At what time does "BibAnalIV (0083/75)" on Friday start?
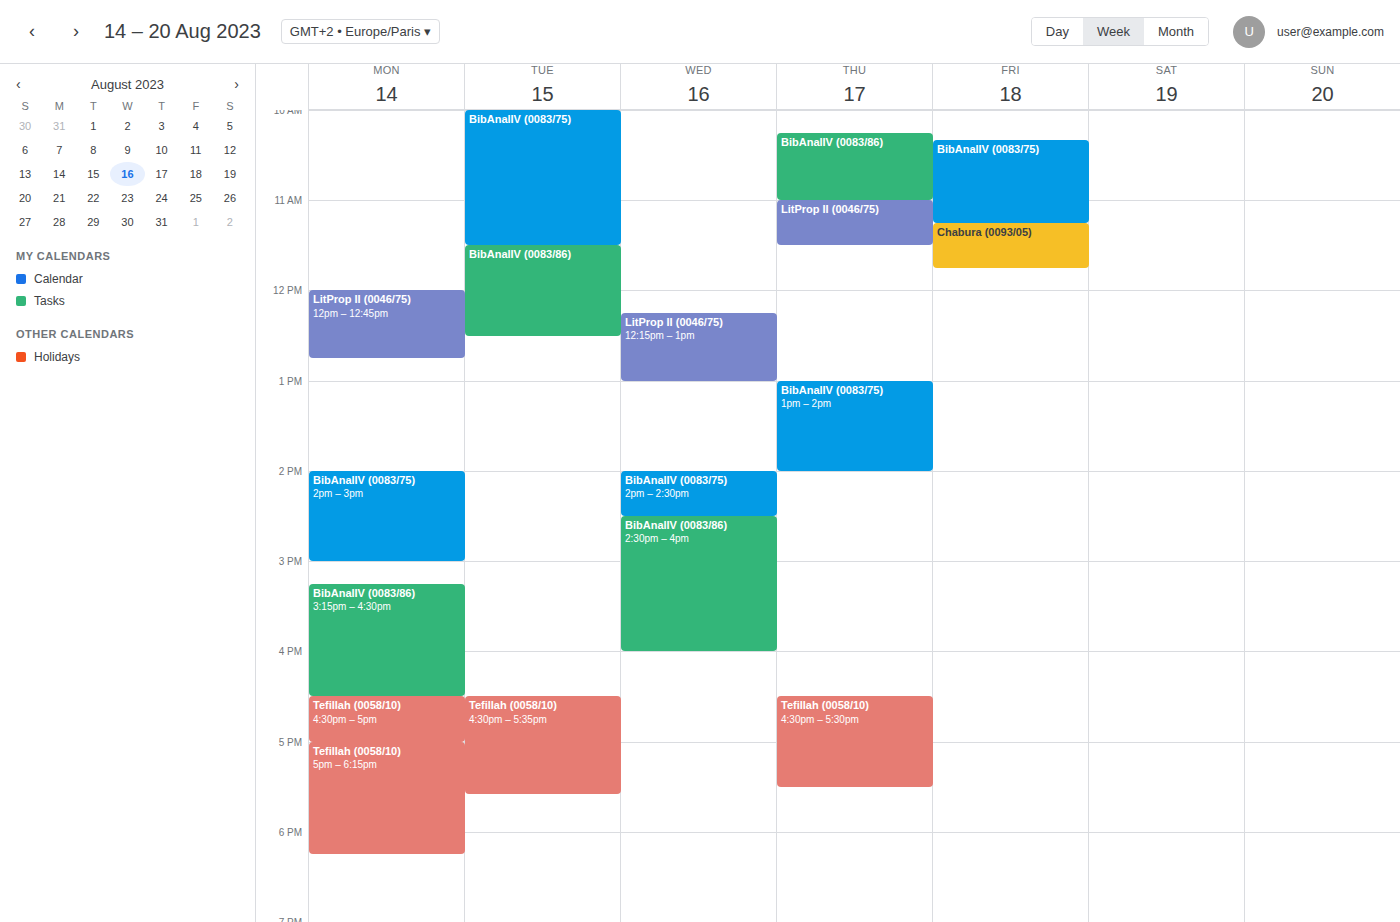
10:20 AM